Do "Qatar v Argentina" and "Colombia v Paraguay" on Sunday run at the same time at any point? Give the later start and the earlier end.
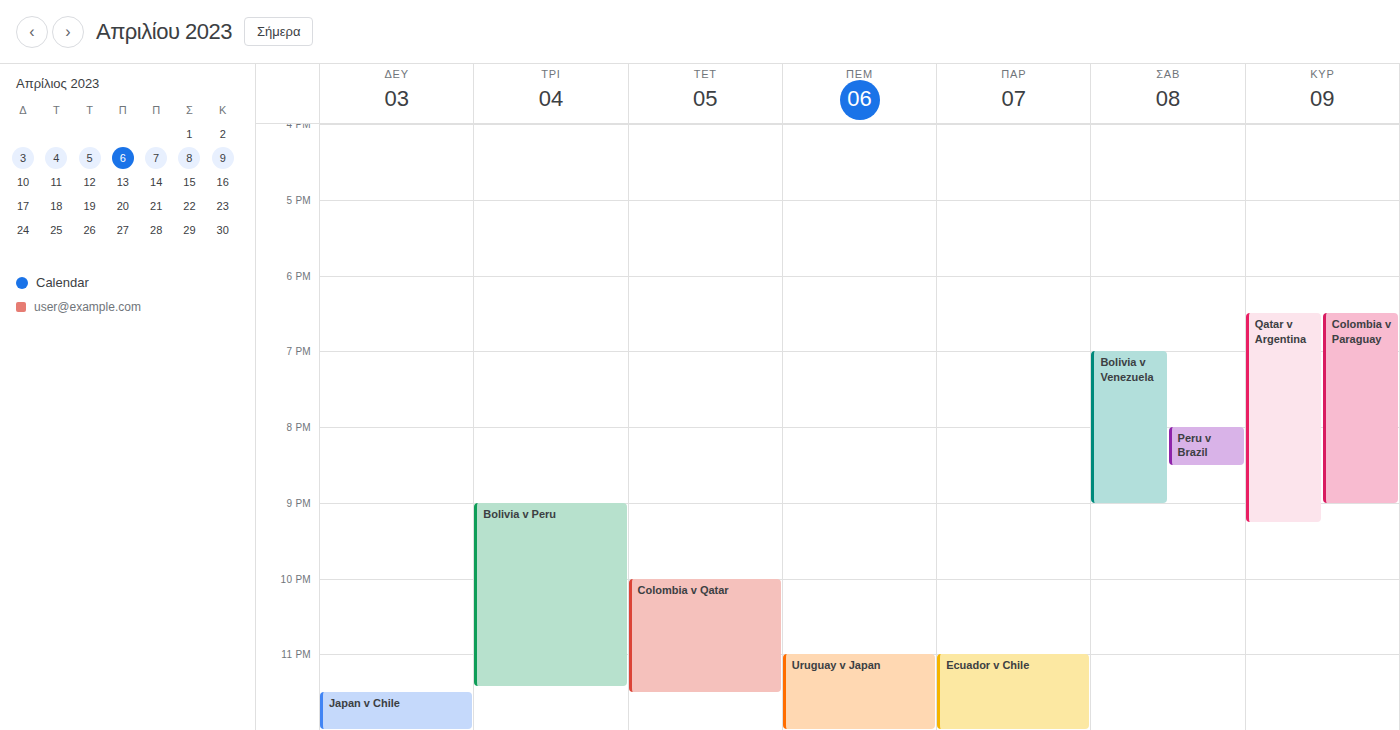
"Colombia v Paraguay" runs 6:30 PM to 9:00 PM, inside "Qatar v Argentina" -- they overlap.